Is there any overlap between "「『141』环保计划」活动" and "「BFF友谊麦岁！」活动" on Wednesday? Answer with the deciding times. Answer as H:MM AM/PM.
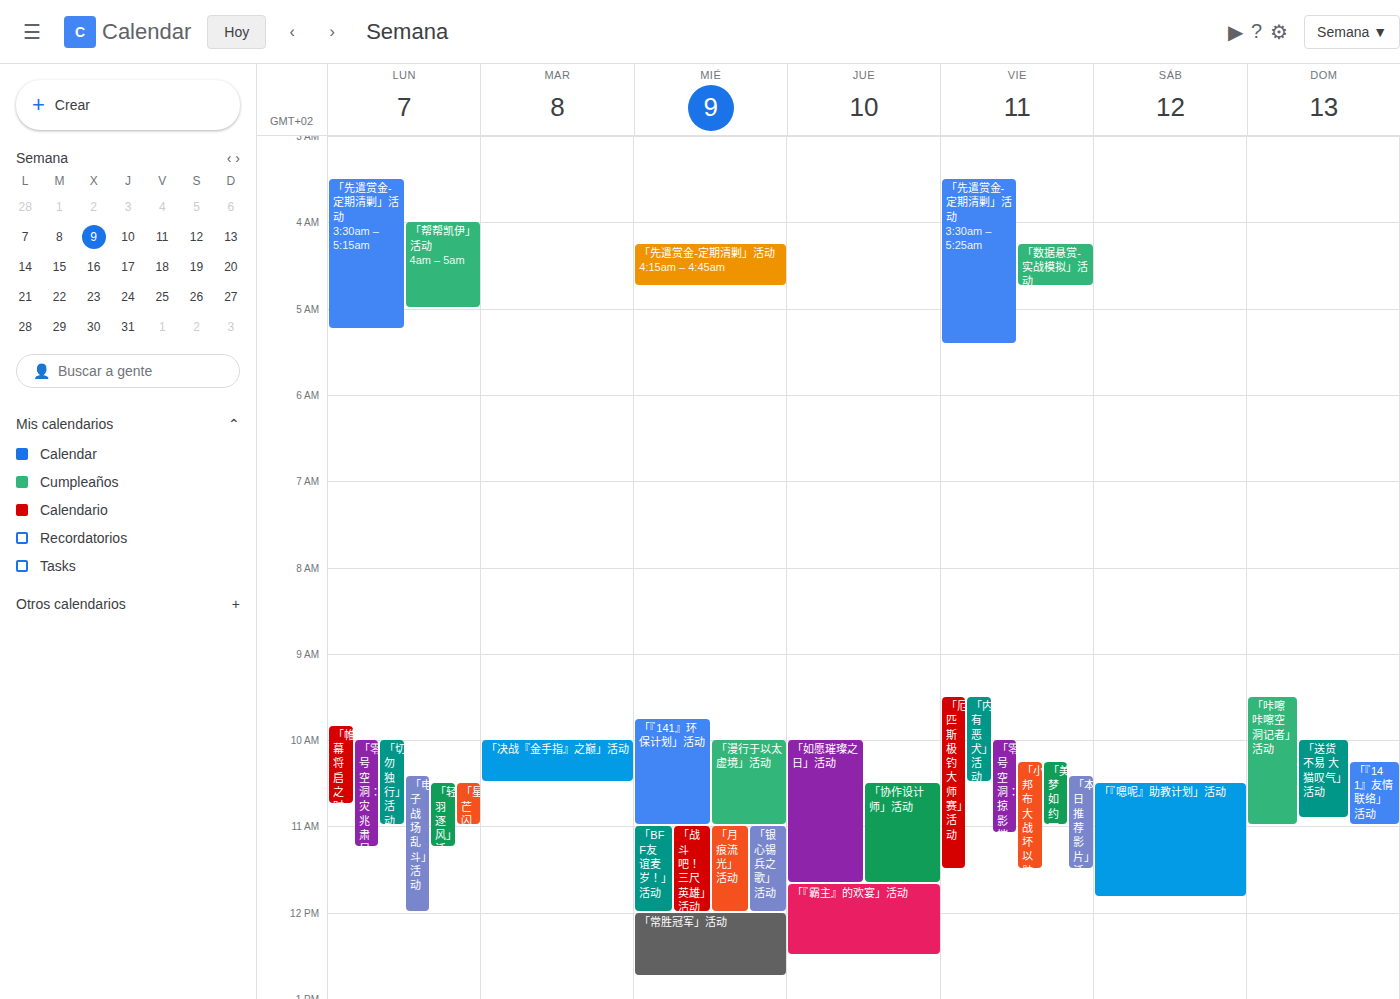
"「『141』环保计划」活动" ends at 11:00 AM, exactly when "「BFF友谊麦岁！」活动" starts -- they touch but do not overlap.